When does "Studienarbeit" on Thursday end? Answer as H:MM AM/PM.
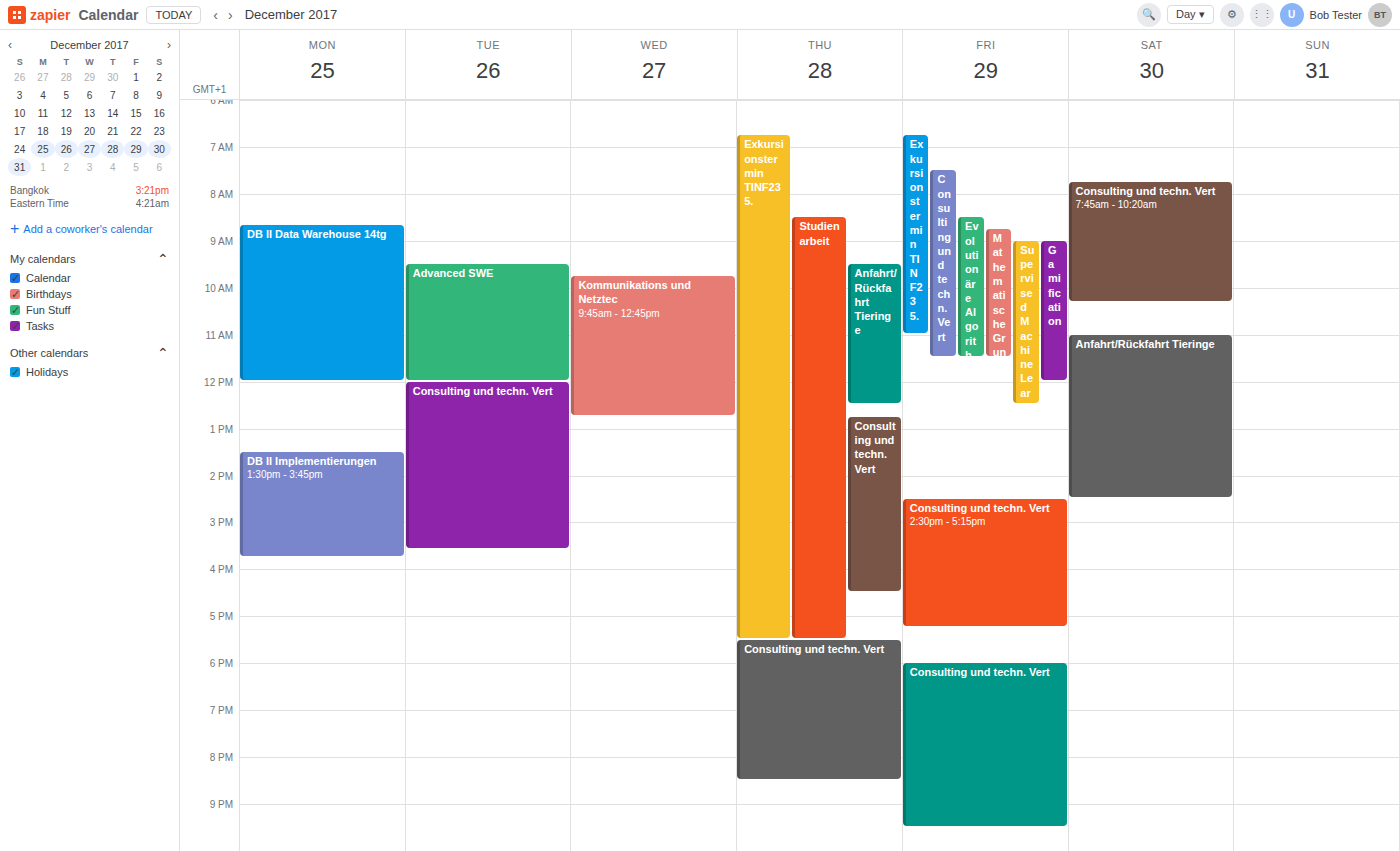
5:30 PM